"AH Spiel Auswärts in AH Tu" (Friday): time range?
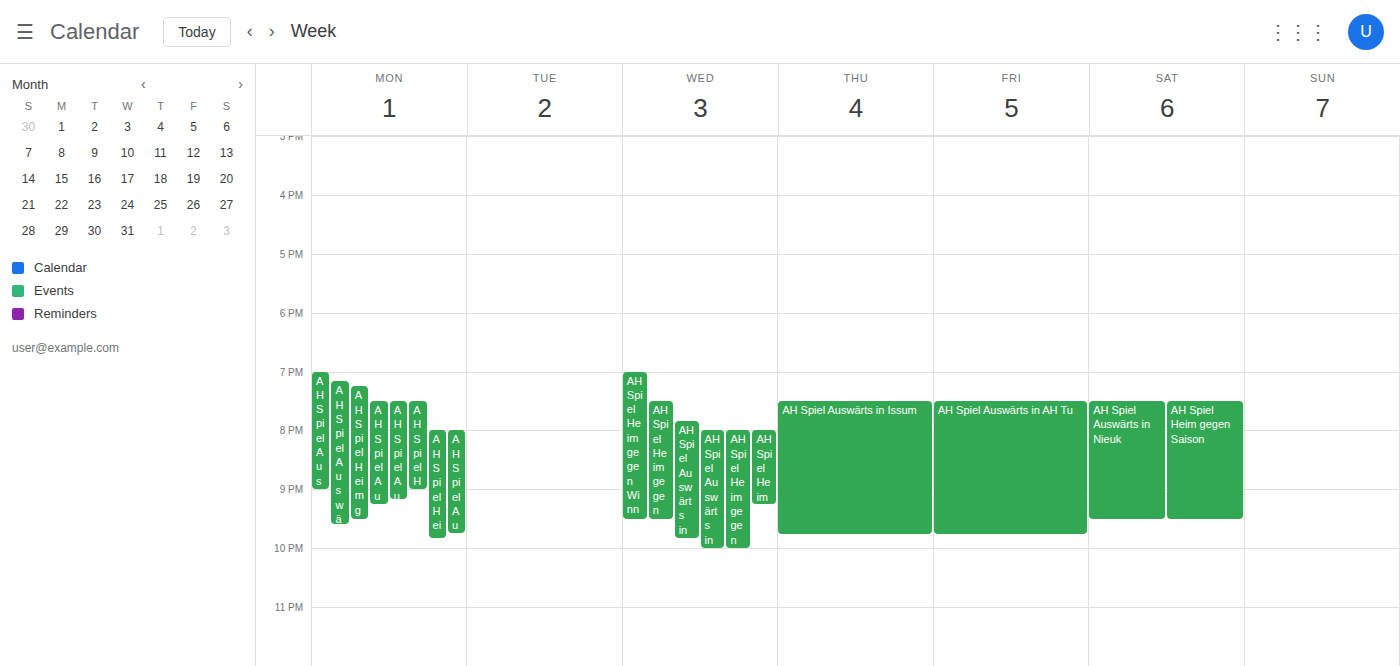
19:30 to 21:45